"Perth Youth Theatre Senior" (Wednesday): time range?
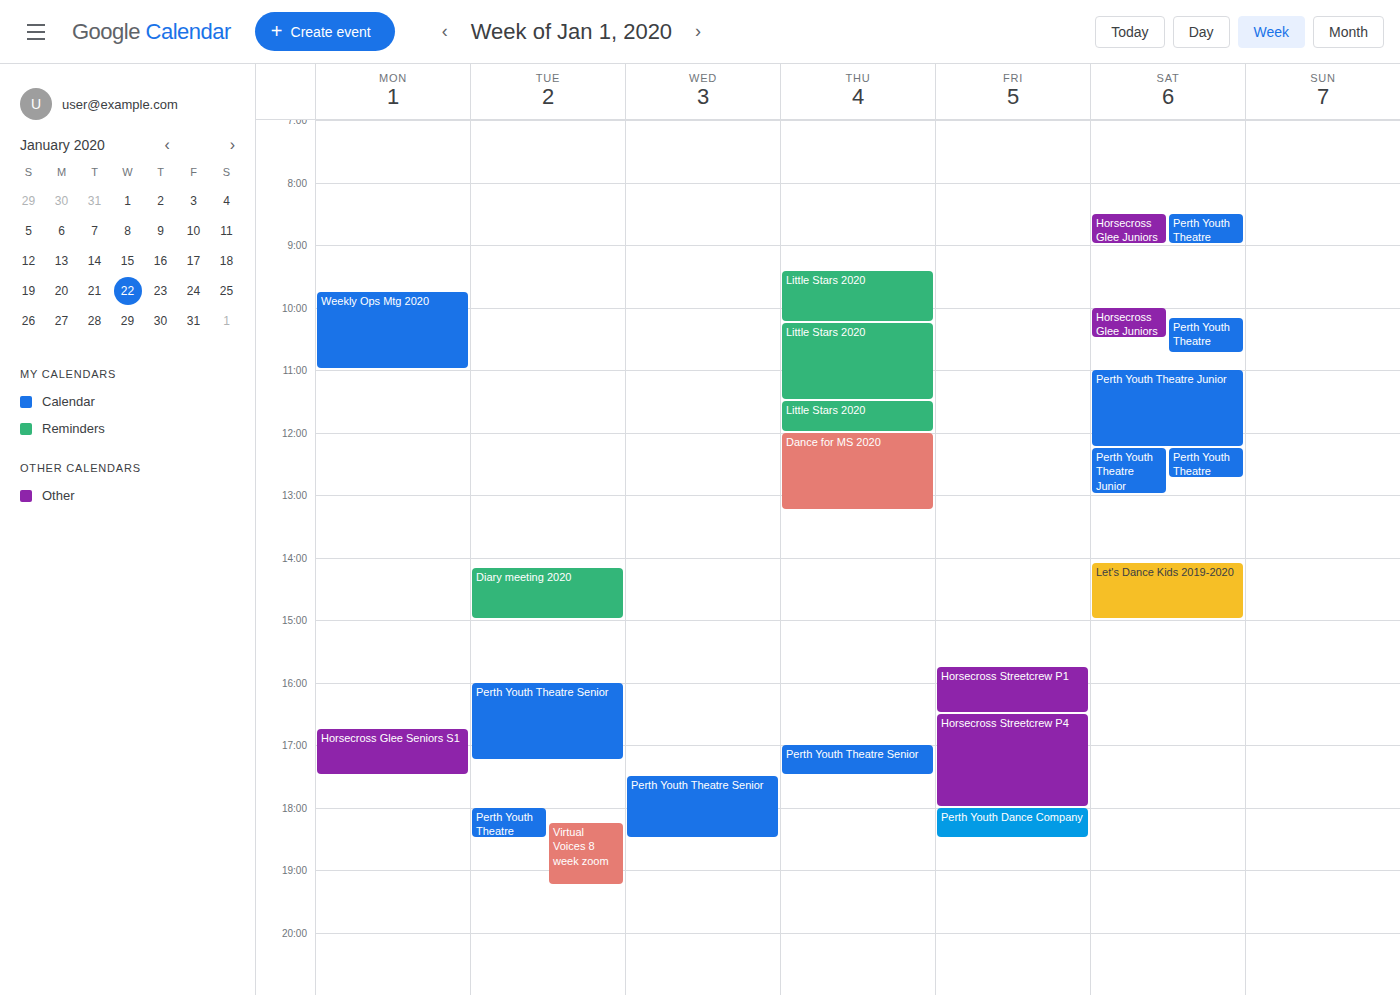
5:30 PM to 6:30 PM